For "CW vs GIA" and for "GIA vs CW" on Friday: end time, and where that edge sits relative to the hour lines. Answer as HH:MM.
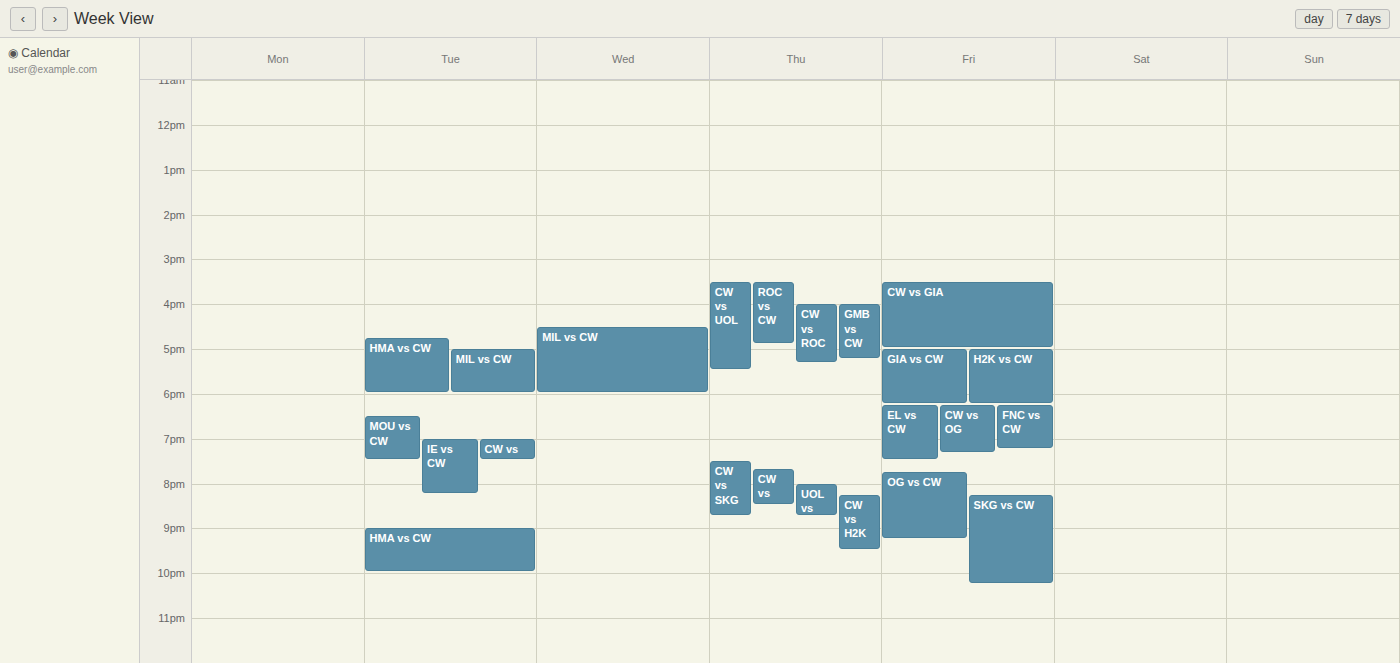
"CW vs GIA": 17:00, exactly on the 17:00 line. "GIA vs CW": 18:15, neither: a quarter of the way from the 18:00 line to the 19:00 line.